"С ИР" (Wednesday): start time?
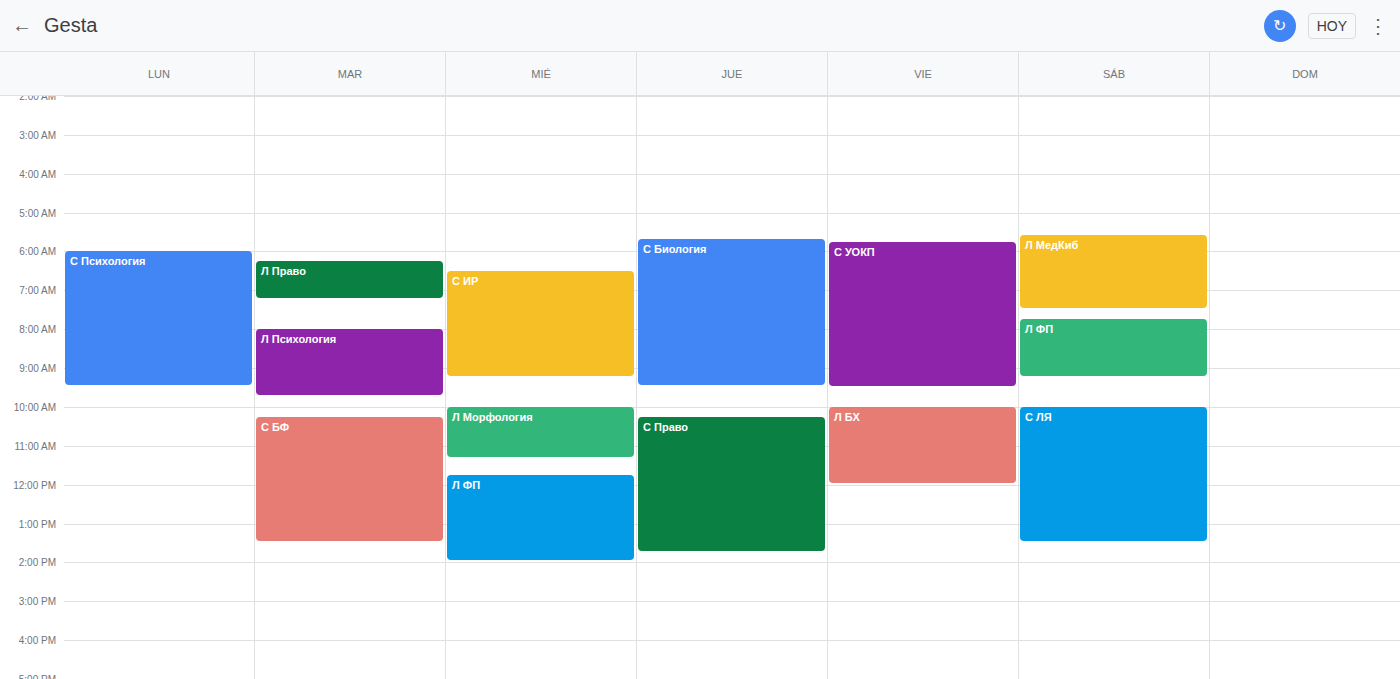
6:30 AM